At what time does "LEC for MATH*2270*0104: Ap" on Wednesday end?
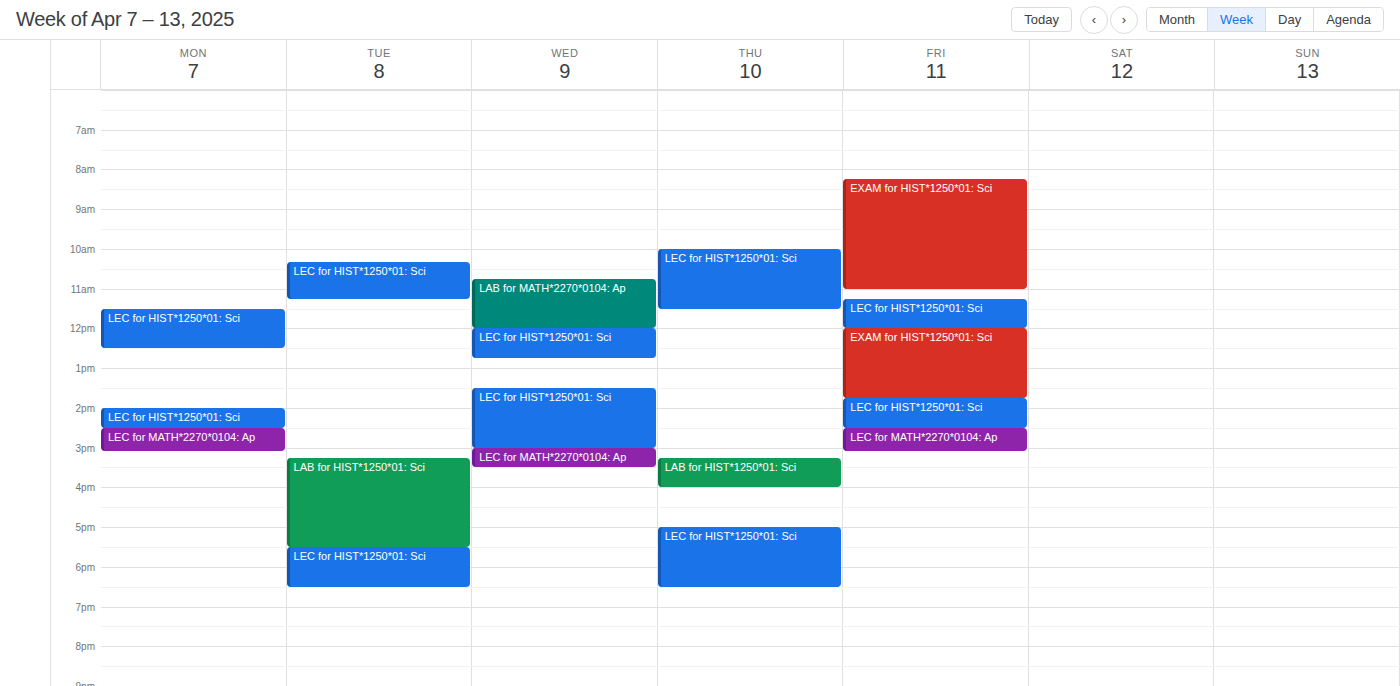
3:30 PM